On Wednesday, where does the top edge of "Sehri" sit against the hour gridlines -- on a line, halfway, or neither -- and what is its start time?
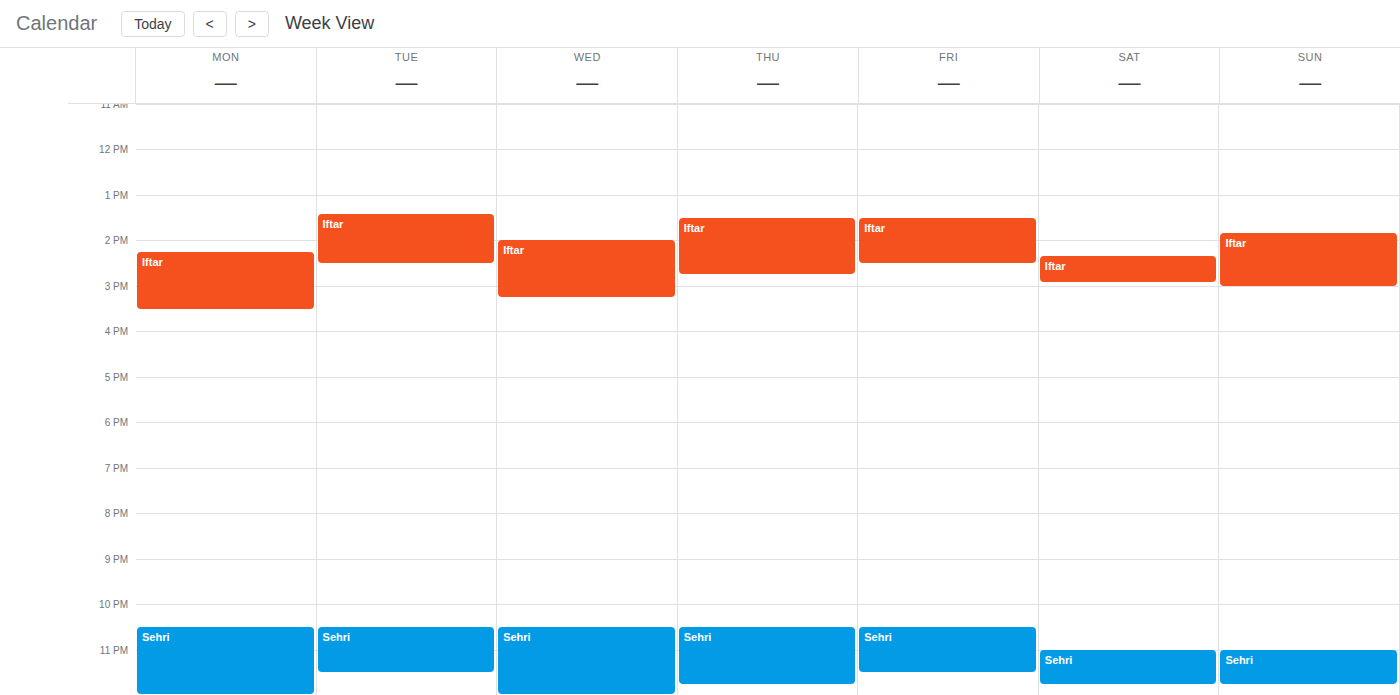
10:30 PM -- halfway between the 10 PM and 11 PM lines.